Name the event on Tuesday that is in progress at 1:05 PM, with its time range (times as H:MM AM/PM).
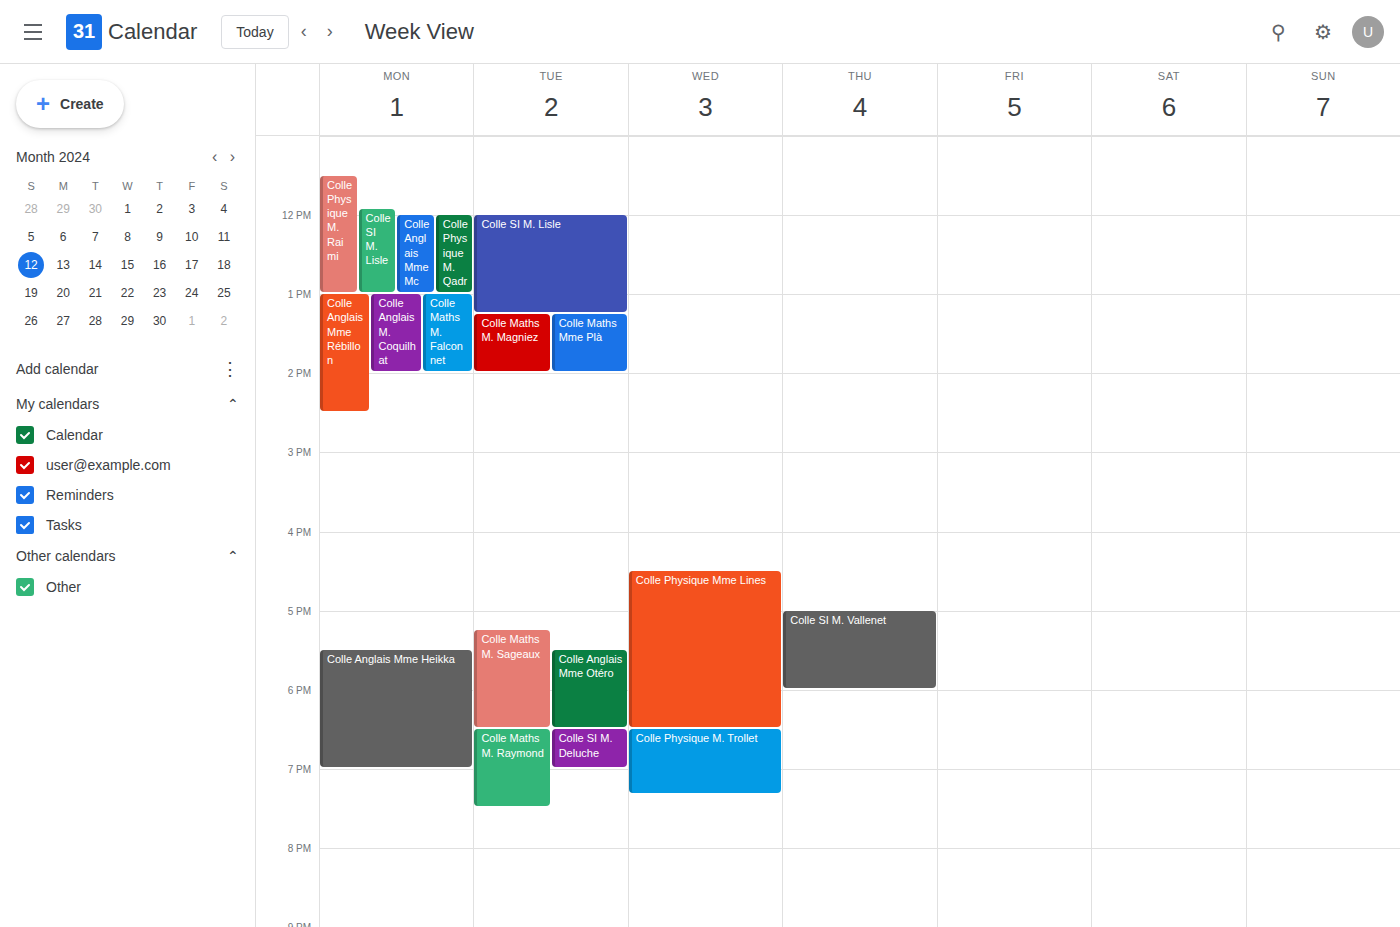
"Colle SI M. Lisle", 12:00 PM to 1:15 PM